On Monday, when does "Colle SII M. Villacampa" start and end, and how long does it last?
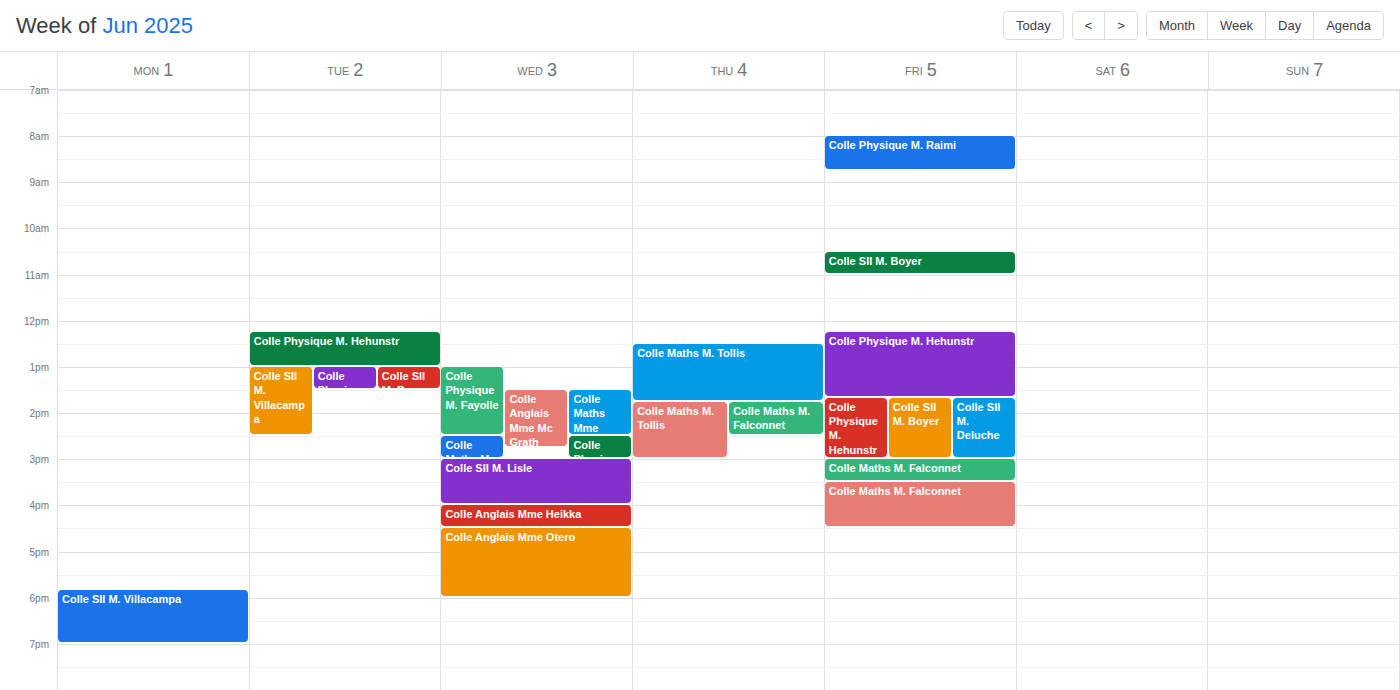
5:50 PM to 7:00 PM, 1 hour 10 minutes